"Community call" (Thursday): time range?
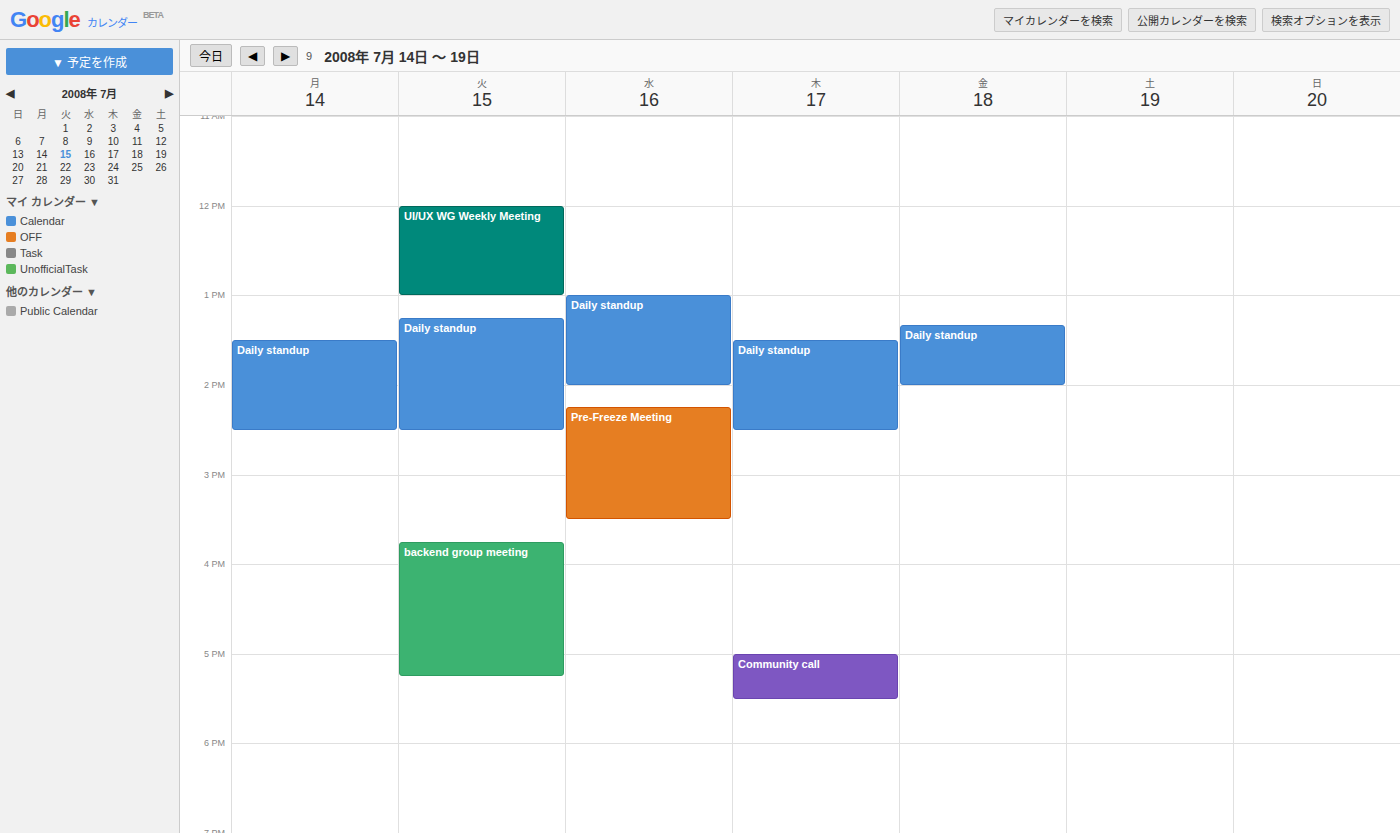
5:00 PM to 5:30 PM